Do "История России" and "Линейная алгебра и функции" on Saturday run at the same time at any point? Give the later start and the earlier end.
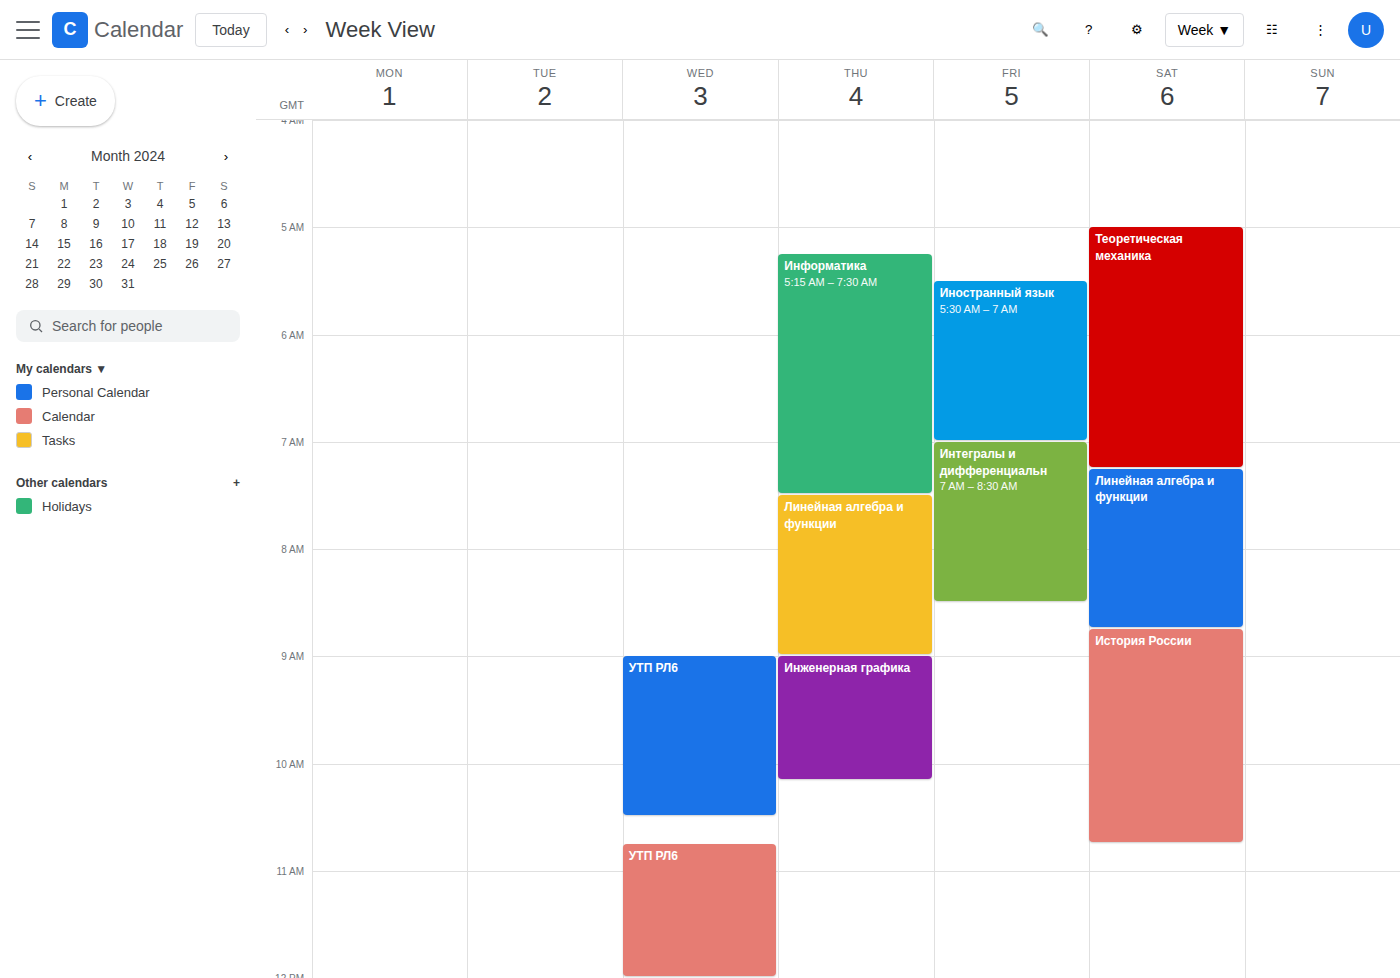
"Линейная алгебра и функции" ends at 8:45 AM, exactly when "История России" starts -- they touch but do not overlap.